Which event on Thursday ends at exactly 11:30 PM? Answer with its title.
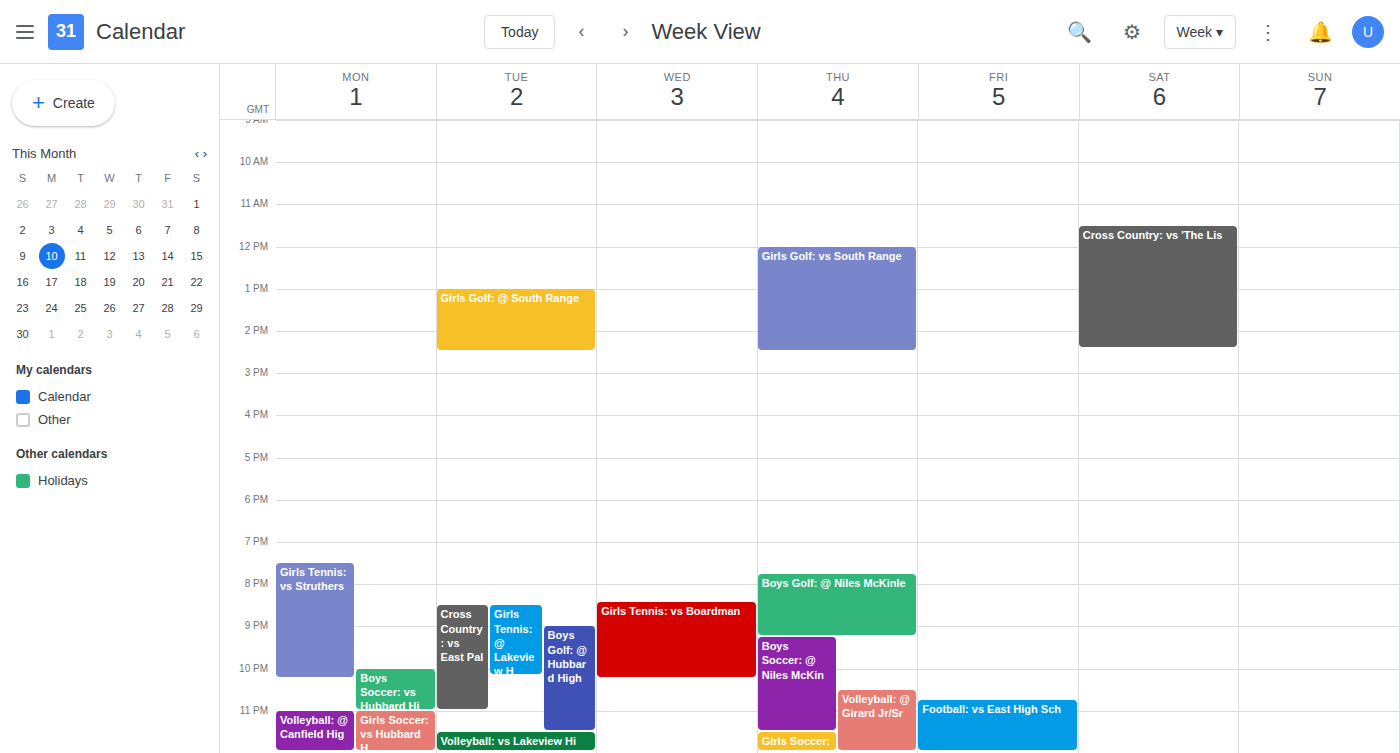
"Boys Soccer: @ Niles McKin"